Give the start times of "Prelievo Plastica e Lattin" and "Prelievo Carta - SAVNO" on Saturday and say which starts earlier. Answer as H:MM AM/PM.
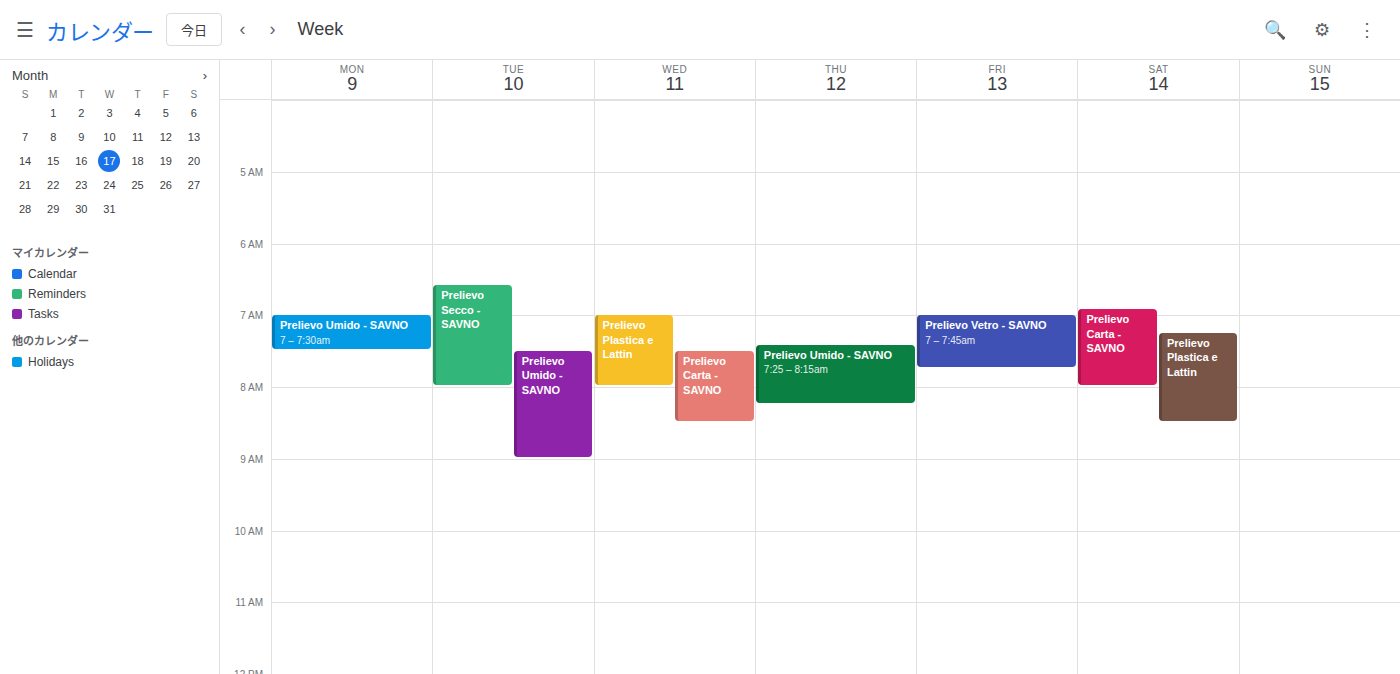
"Prelievo Carta - SAVNO" 6:55 AM; "Prelievo Plastica e Lattin" 7:15 AM.